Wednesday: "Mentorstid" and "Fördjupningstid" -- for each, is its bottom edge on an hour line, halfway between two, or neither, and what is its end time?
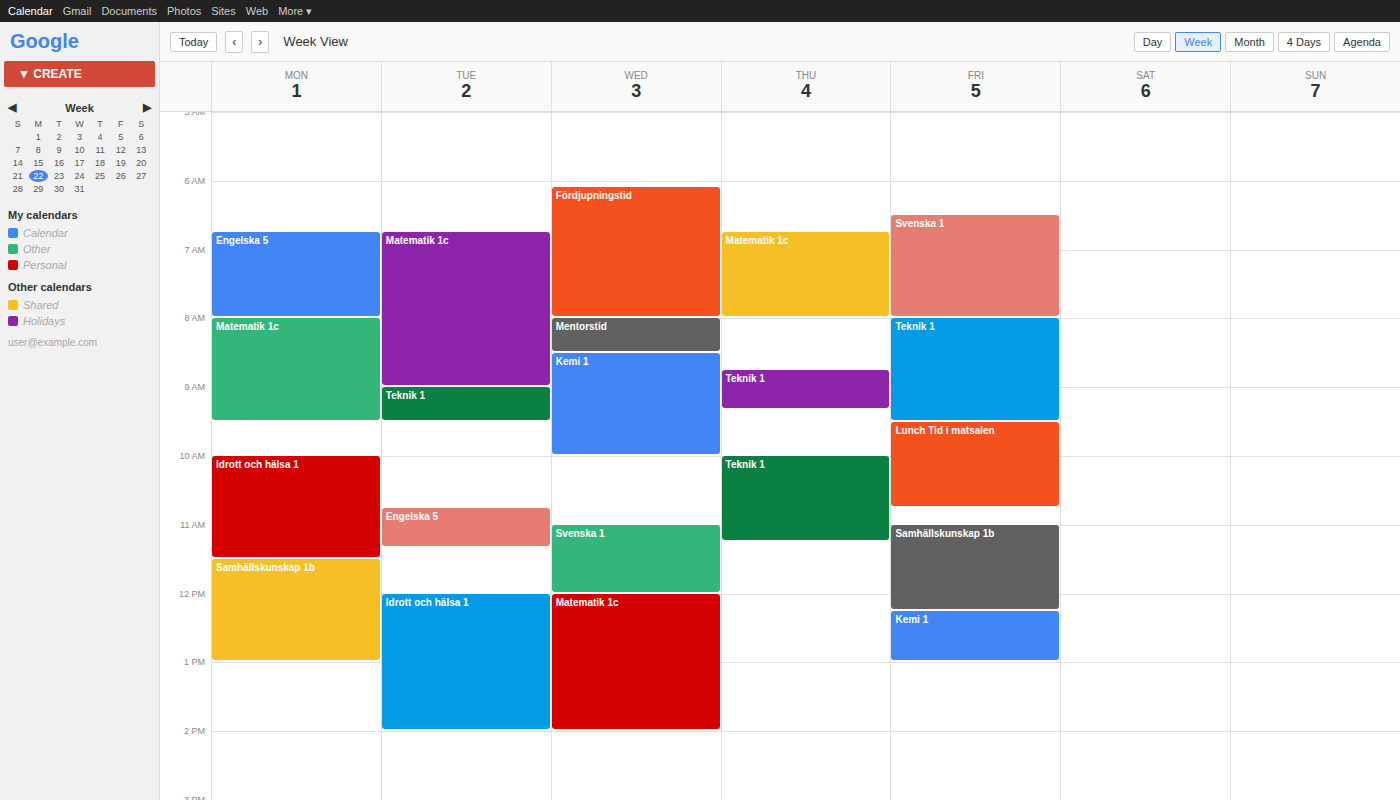
"Mentorstid": 8:30 AM, halfway between the 8 AM and 9 AM lines. "Fördjupningstid": 8:00 AM, exactly on the 8 AM line.